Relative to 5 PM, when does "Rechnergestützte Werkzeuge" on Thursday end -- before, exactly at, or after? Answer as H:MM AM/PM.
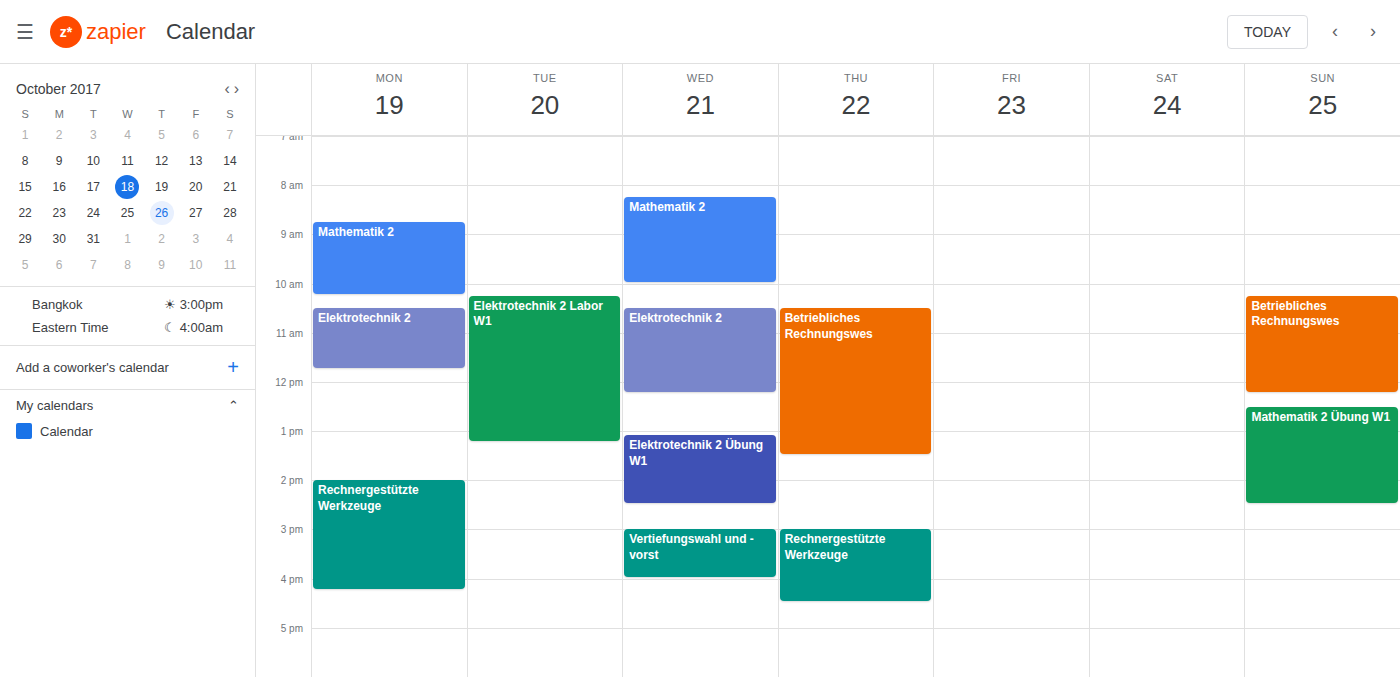
4:30 PM -- before 5 PM, 30 minutes above the 5 PM line.